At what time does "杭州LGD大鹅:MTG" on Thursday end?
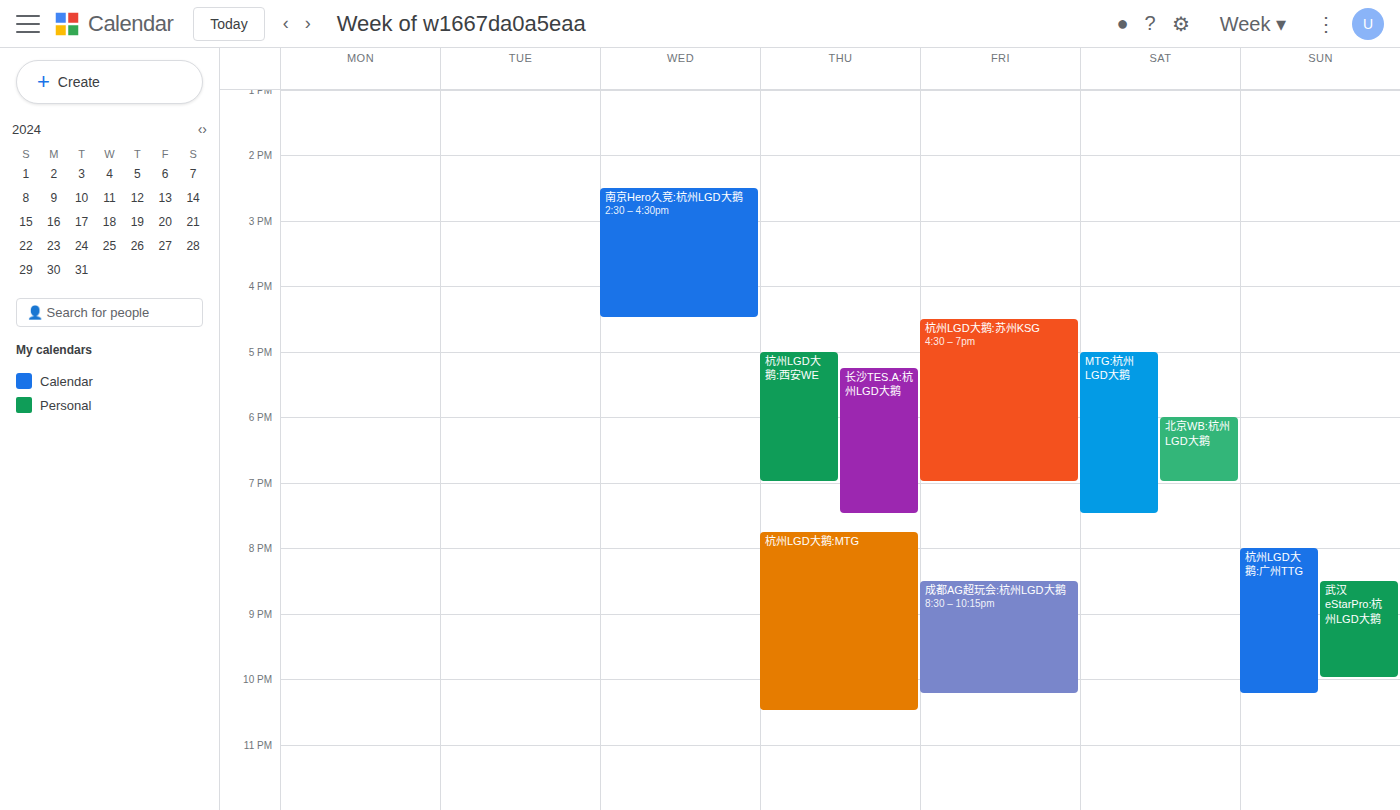
10:30 PM